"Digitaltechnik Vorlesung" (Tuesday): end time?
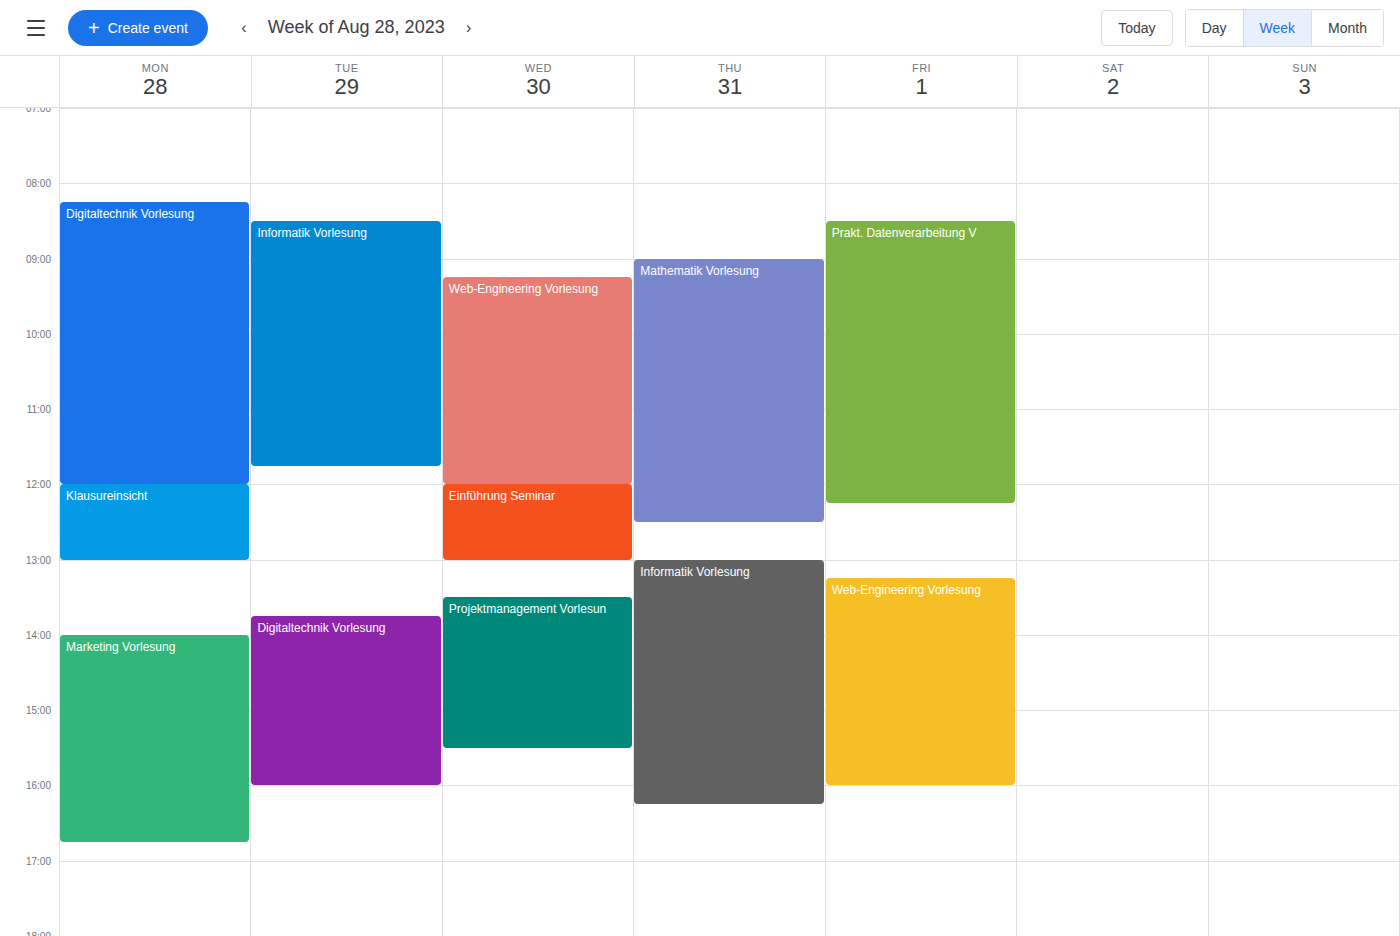
16:00